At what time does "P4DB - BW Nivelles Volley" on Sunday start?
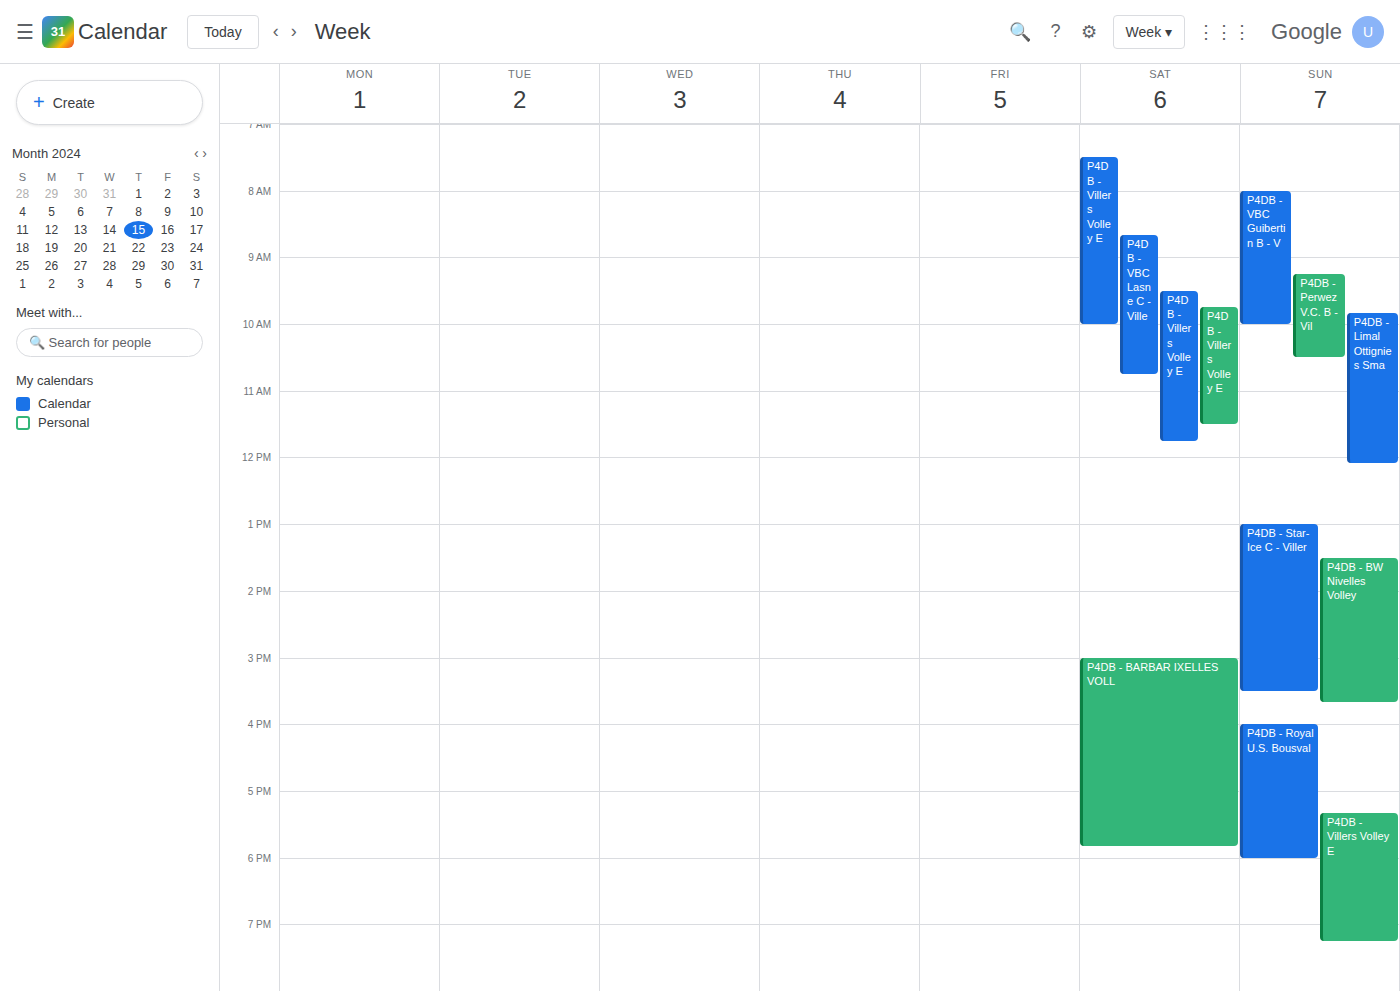
1:30 PM